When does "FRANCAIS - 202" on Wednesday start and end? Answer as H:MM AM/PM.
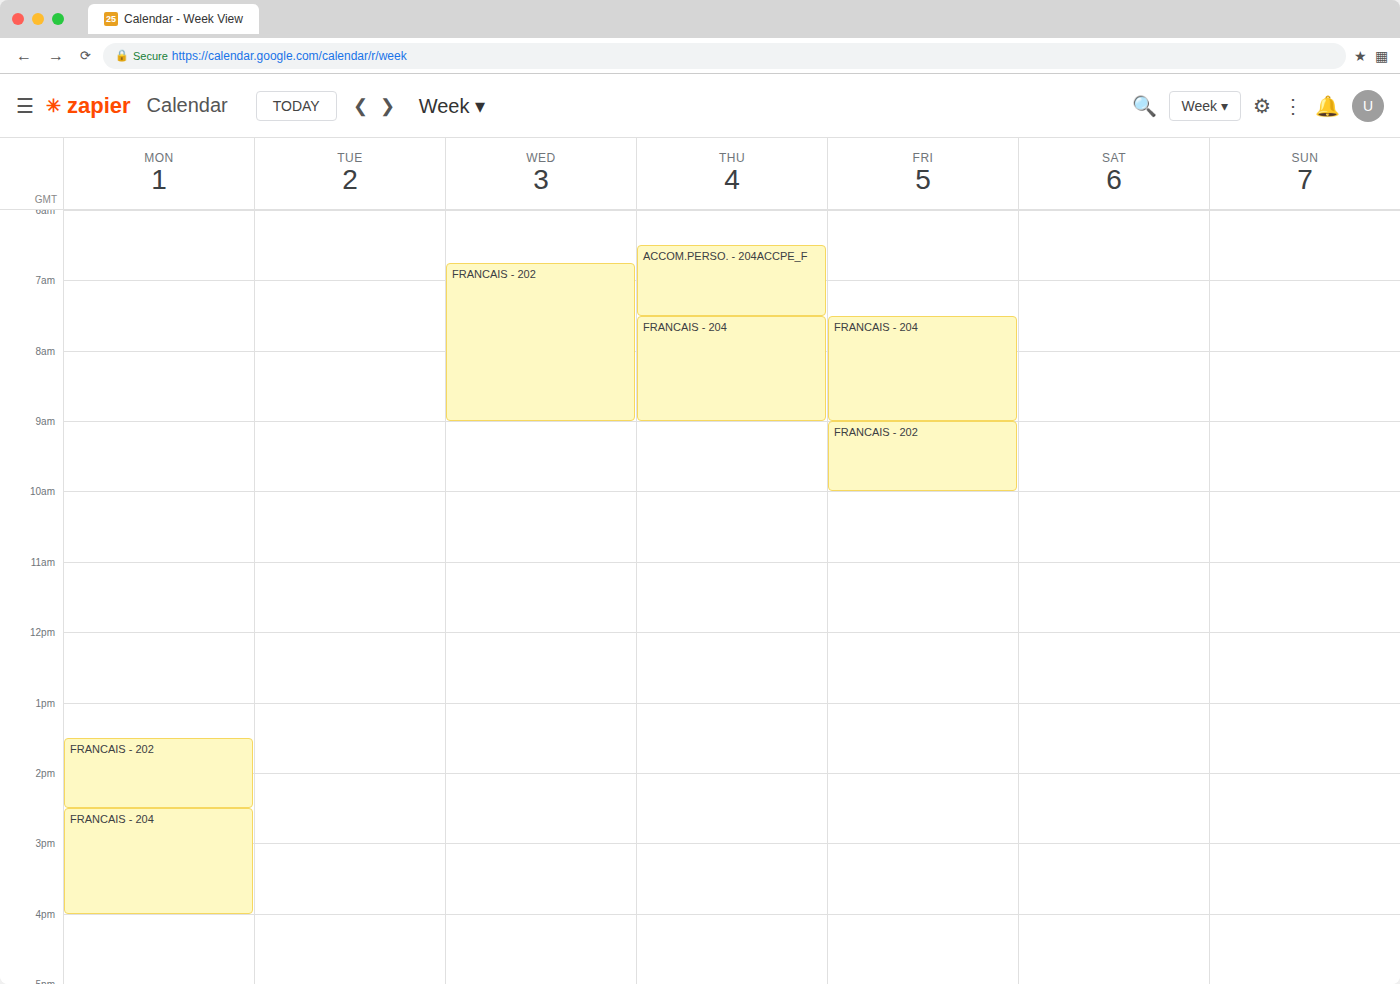
6:45 AM to 9:00 AM